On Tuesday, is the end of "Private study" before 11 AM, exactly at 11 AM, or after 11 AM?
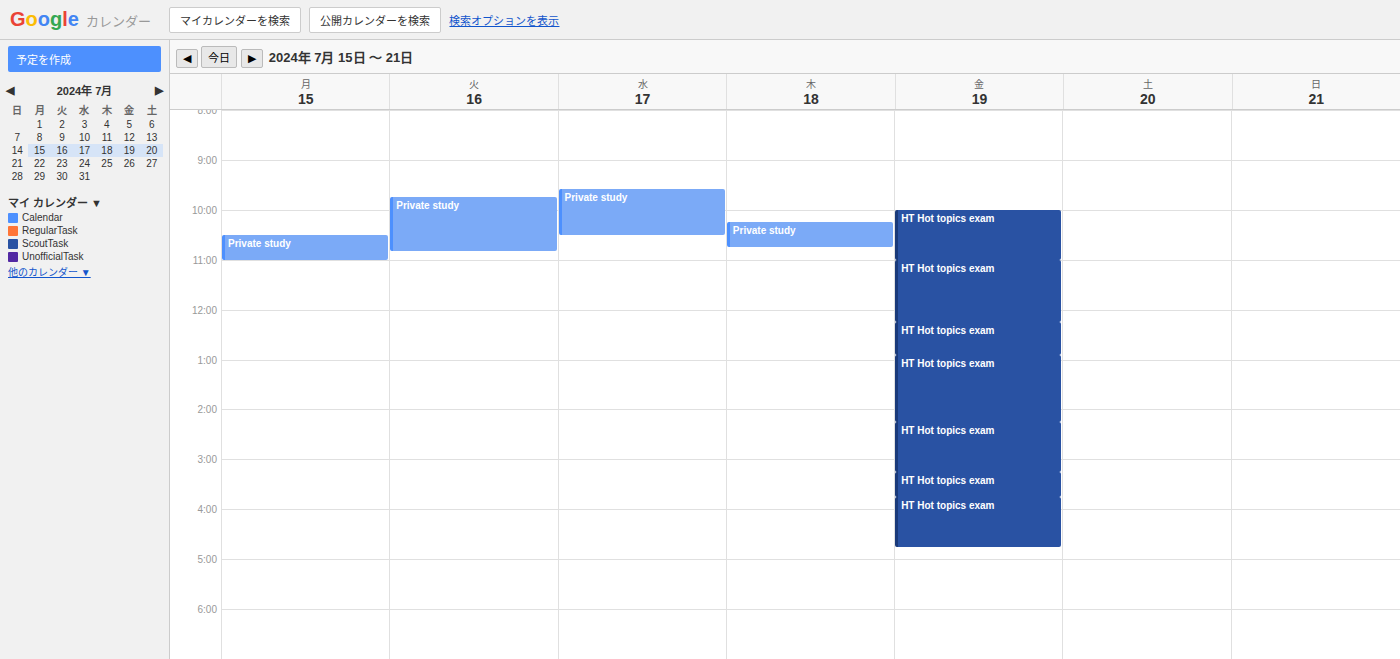
10:50 AM -- before 11 AM, 10 minutes above the 11 AM line.